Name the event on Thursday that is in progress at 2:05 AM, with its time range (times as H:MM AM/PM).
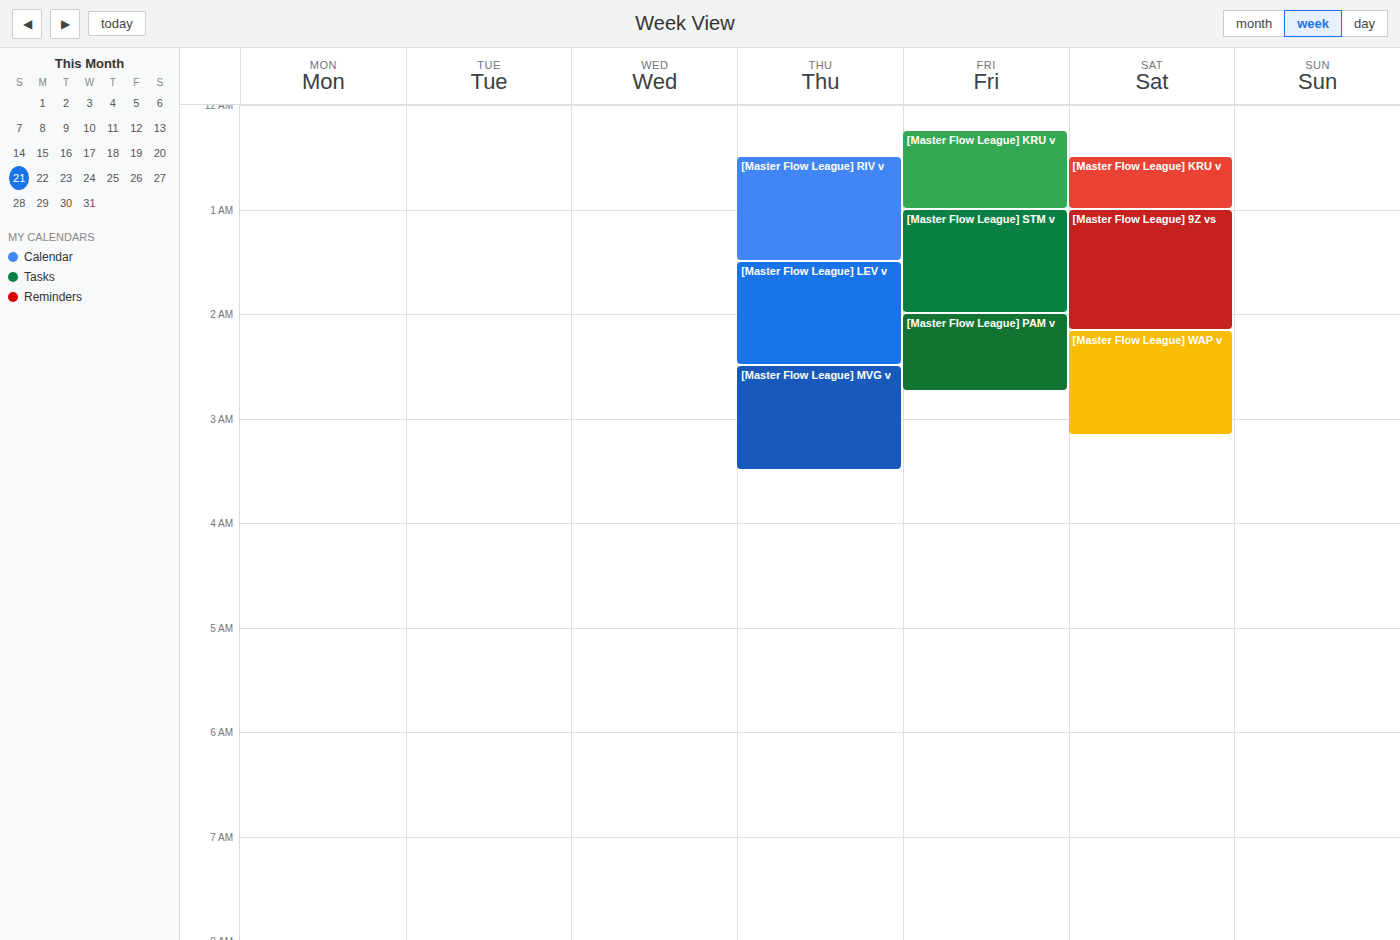
"[Master Flow League] LEV v", 1:30 AM to 2:30 AM